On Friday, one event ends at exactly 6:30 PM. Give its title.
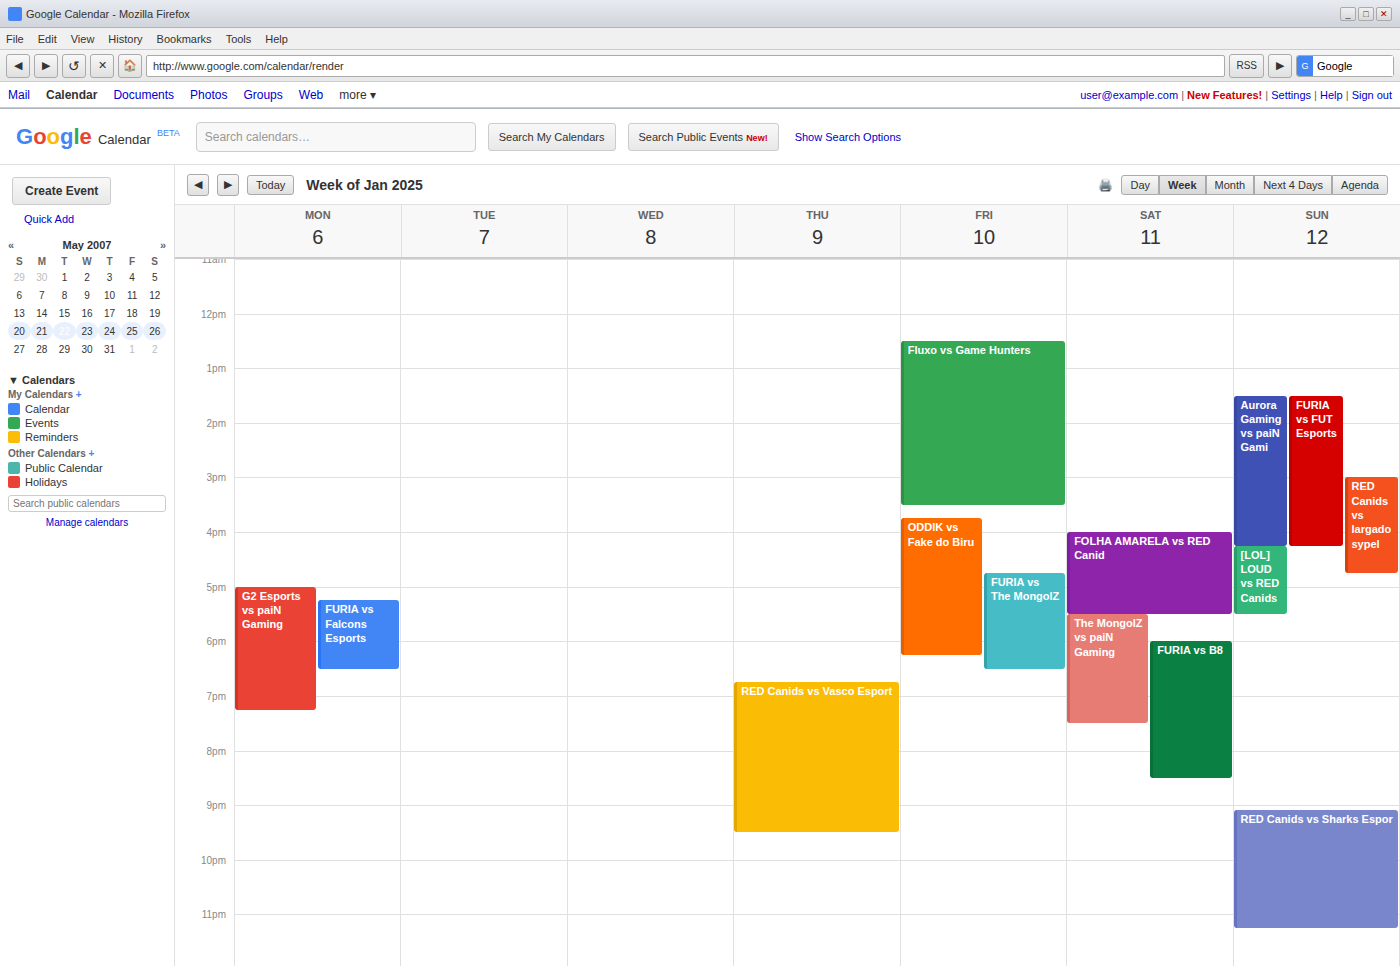
"FURIA vs The MongolZ"